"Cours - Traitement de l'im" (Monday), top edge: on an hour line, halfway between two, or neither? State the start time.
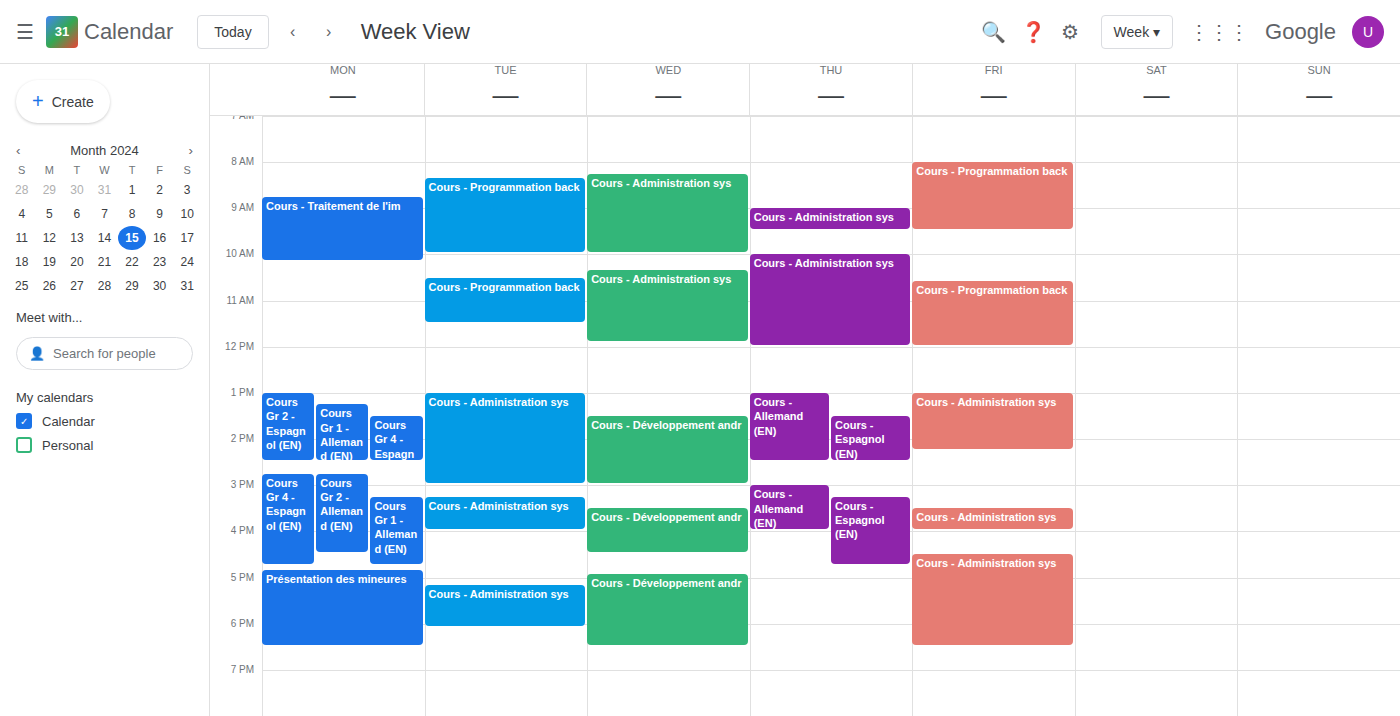
8:45 AM -- neither: three quarters of the way from the 8 AM line to the 9 AM line.